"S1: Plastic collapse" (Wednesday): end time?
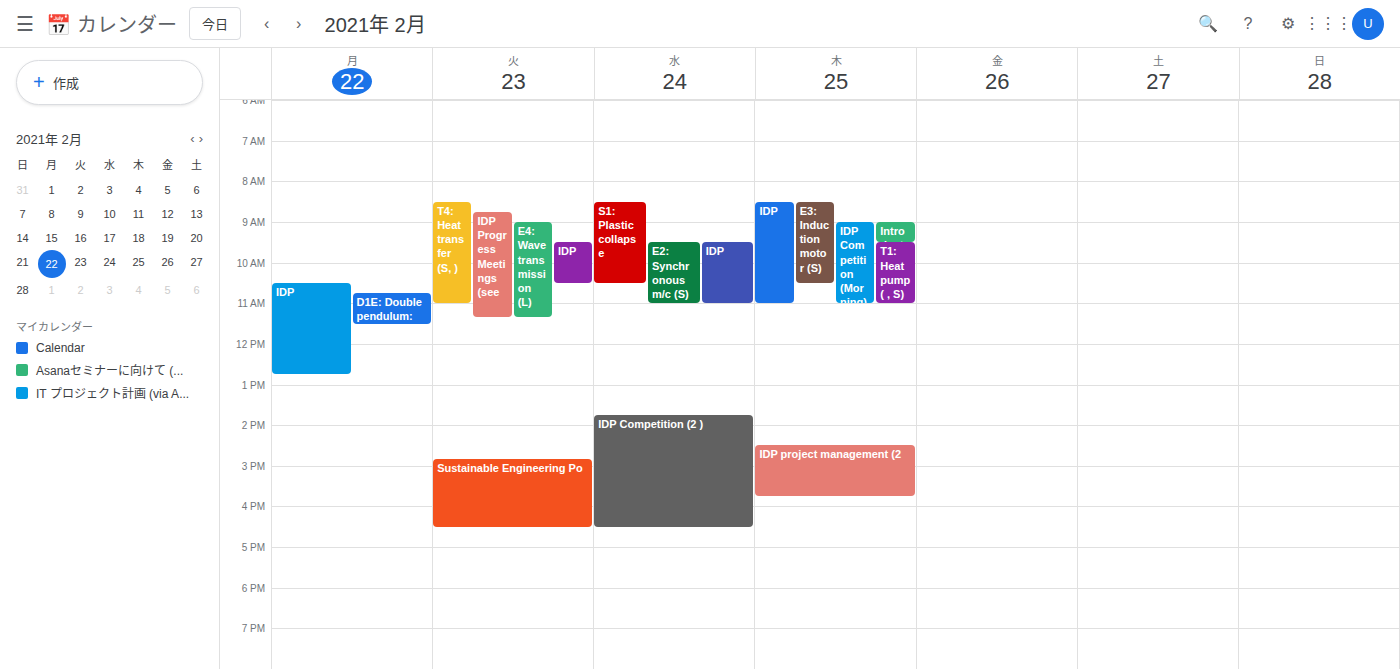
10:30